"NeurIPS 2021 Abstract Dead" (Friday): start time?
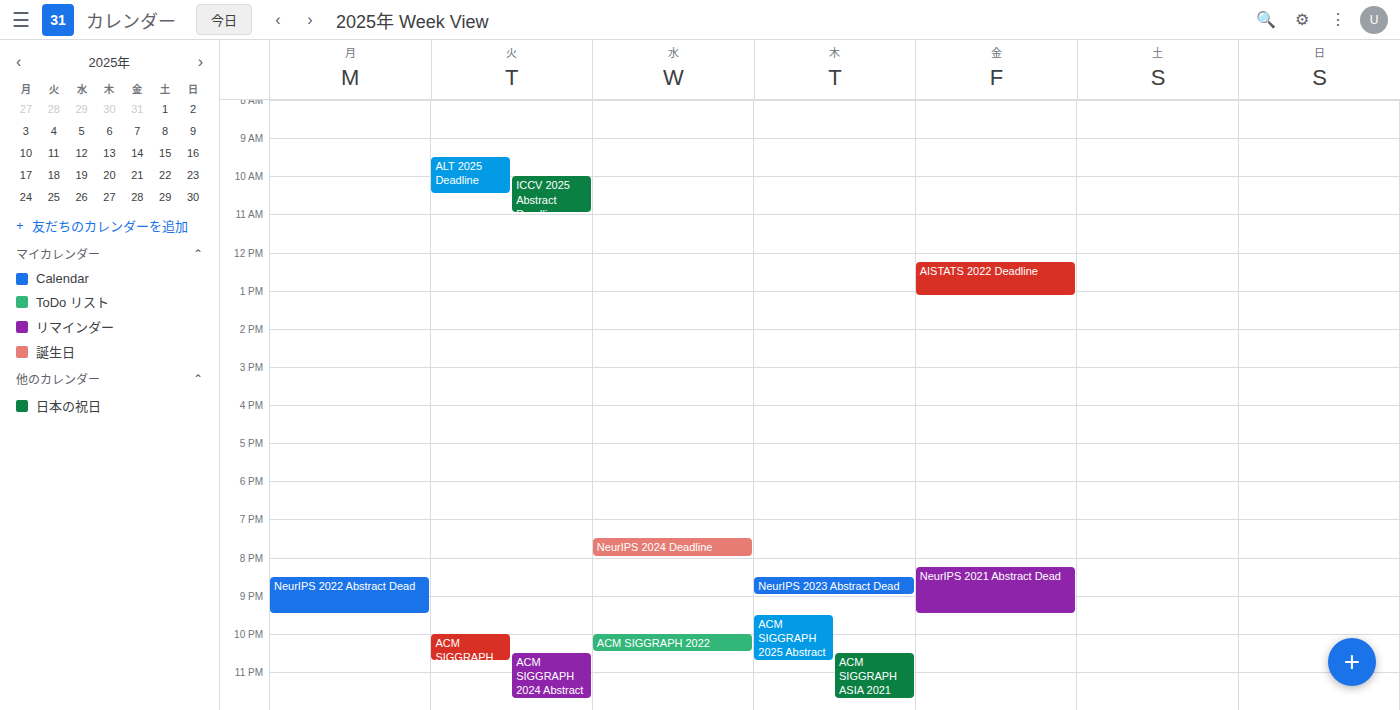
20:15